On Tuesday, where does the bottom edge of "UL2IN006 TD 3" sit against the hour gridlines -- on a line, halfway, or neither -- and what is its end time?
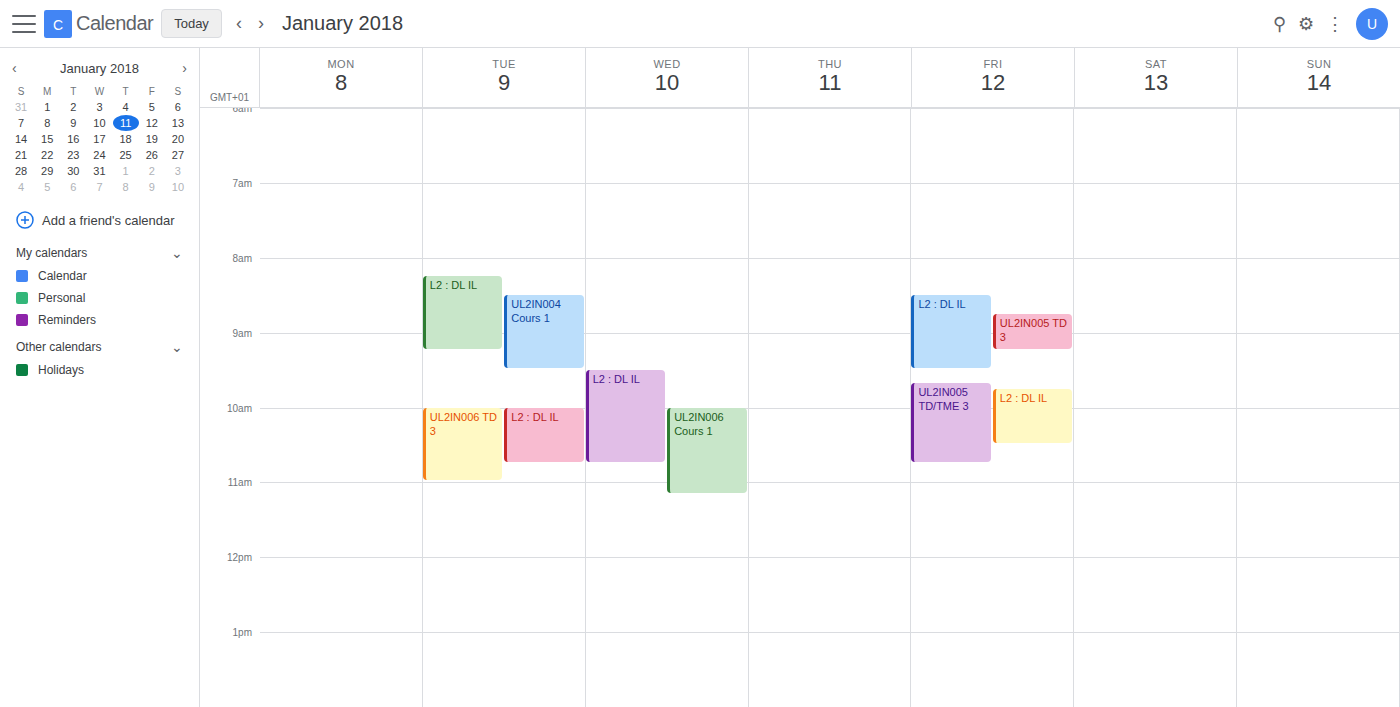
11:00 AM -- exactly on the 11 AM line.